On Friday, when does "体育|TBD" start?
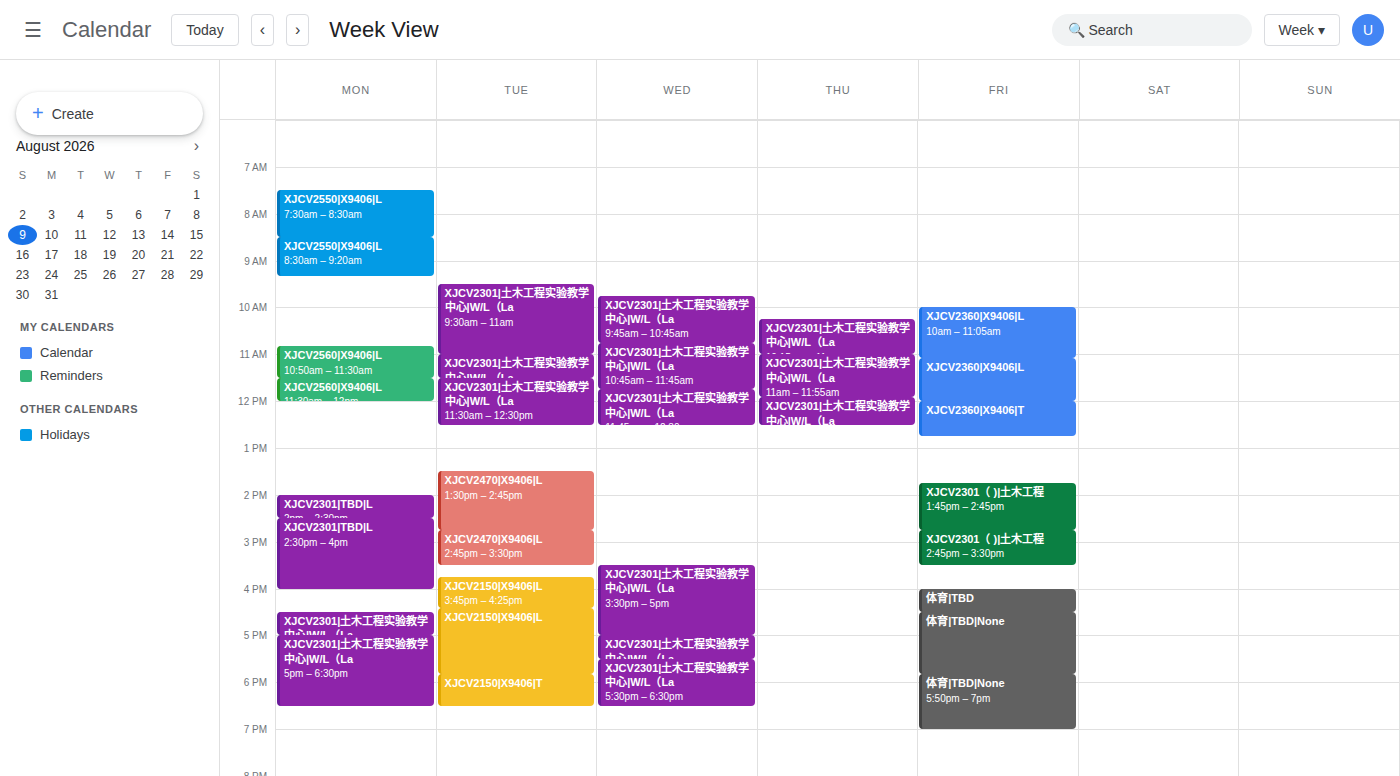
4:00 PM